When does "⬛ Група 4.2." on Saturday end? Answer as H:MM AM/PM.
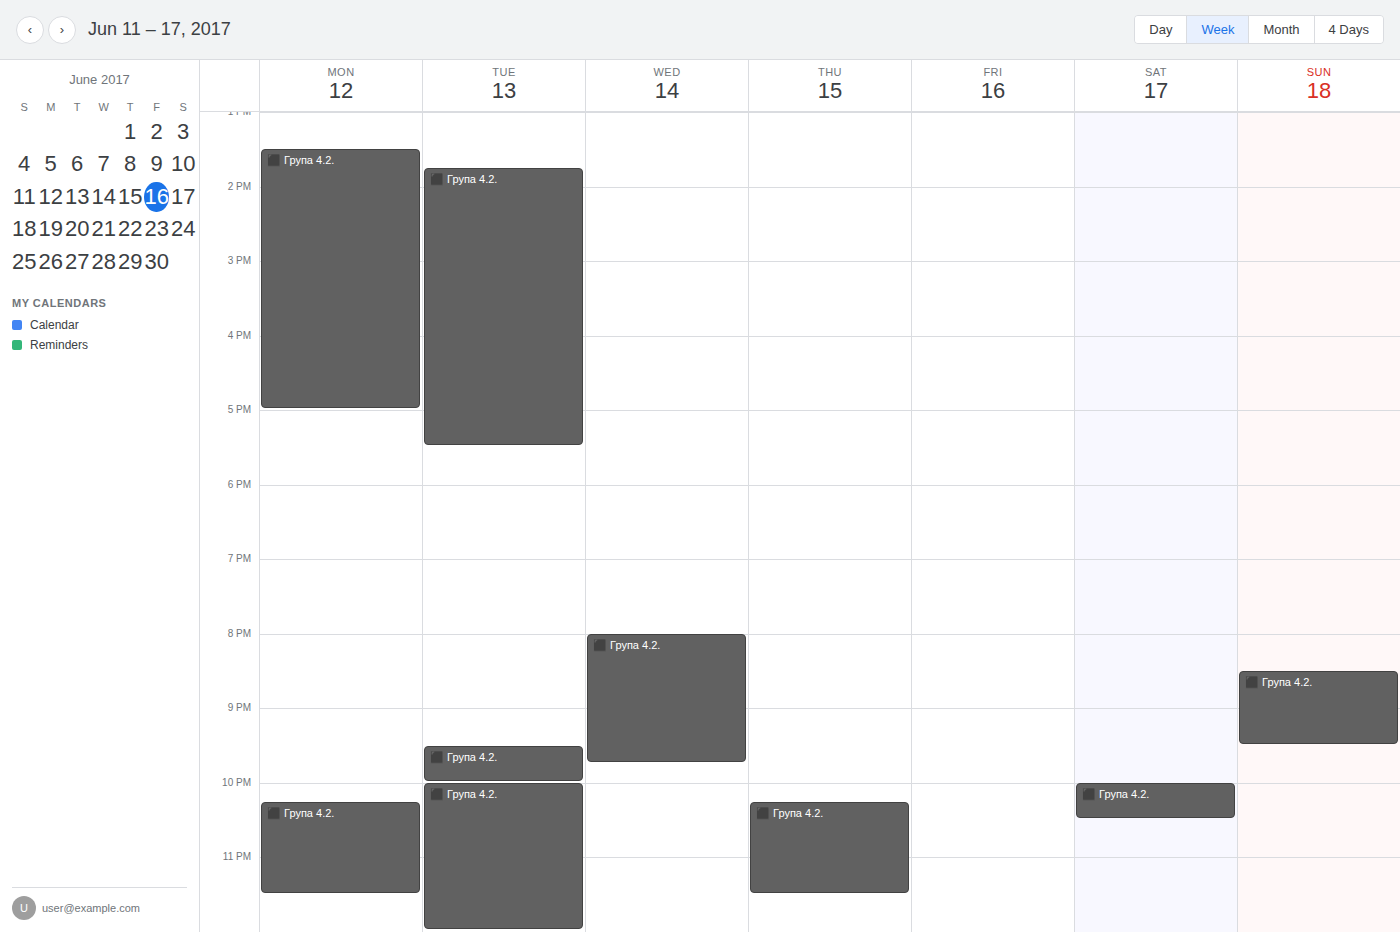
10:30 PM